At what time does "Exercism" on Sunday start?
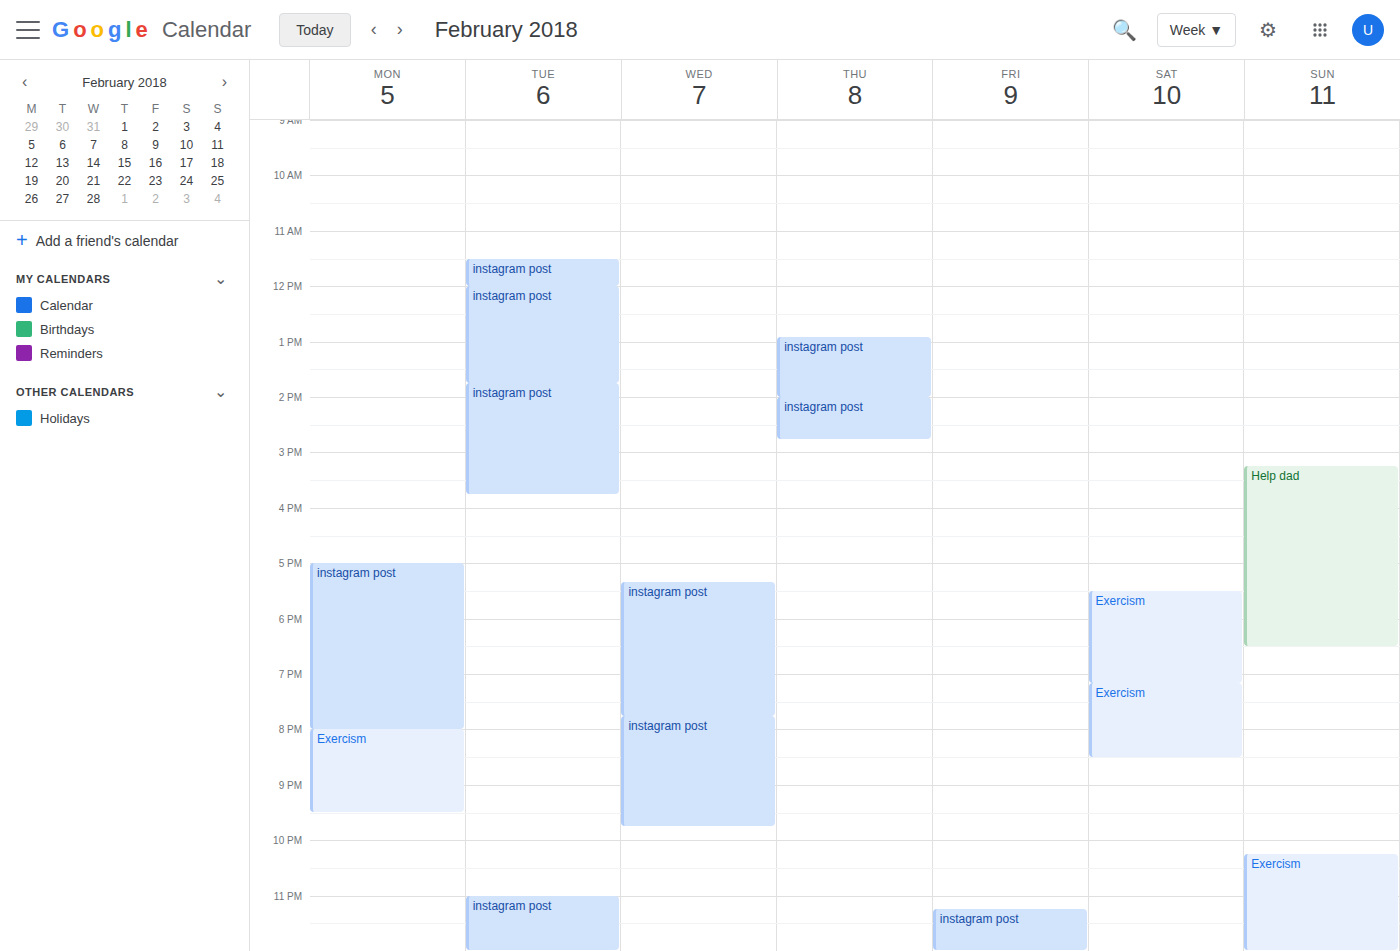
10:15 PM